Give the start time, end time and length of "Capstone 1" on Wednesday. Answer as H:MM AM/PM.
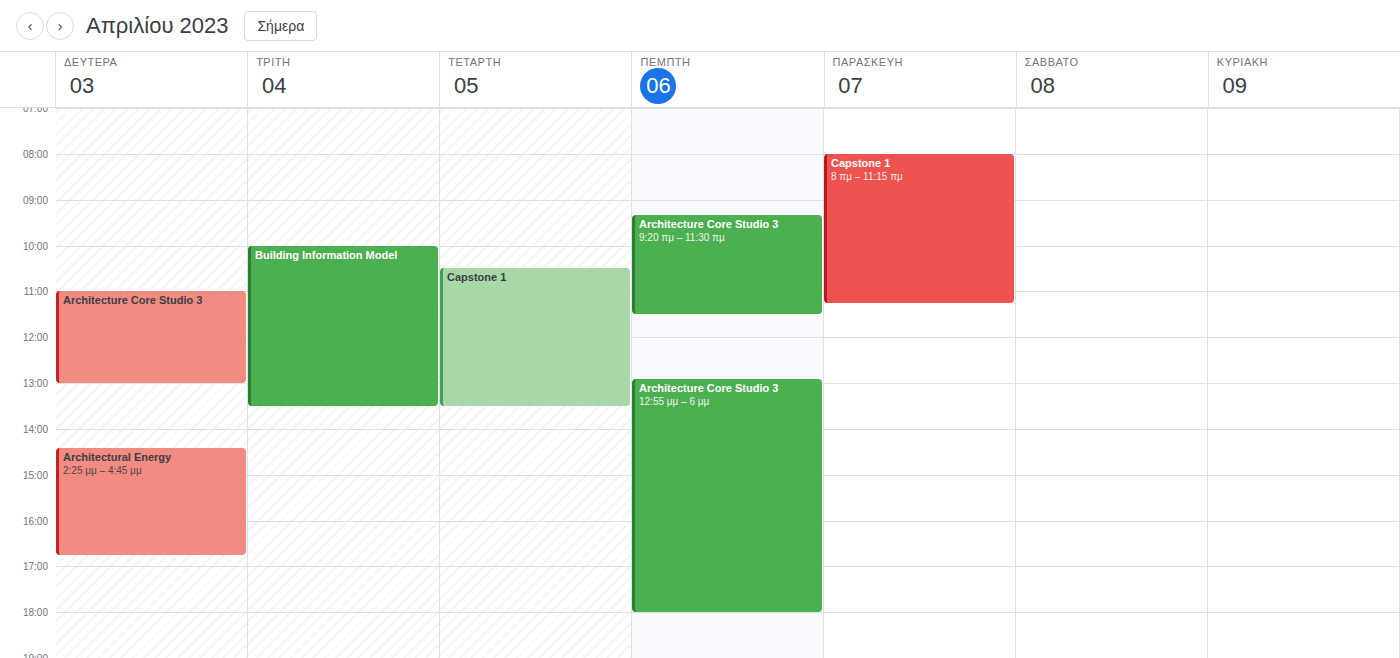
10:30 AM to 1:30 PM, 3 hours